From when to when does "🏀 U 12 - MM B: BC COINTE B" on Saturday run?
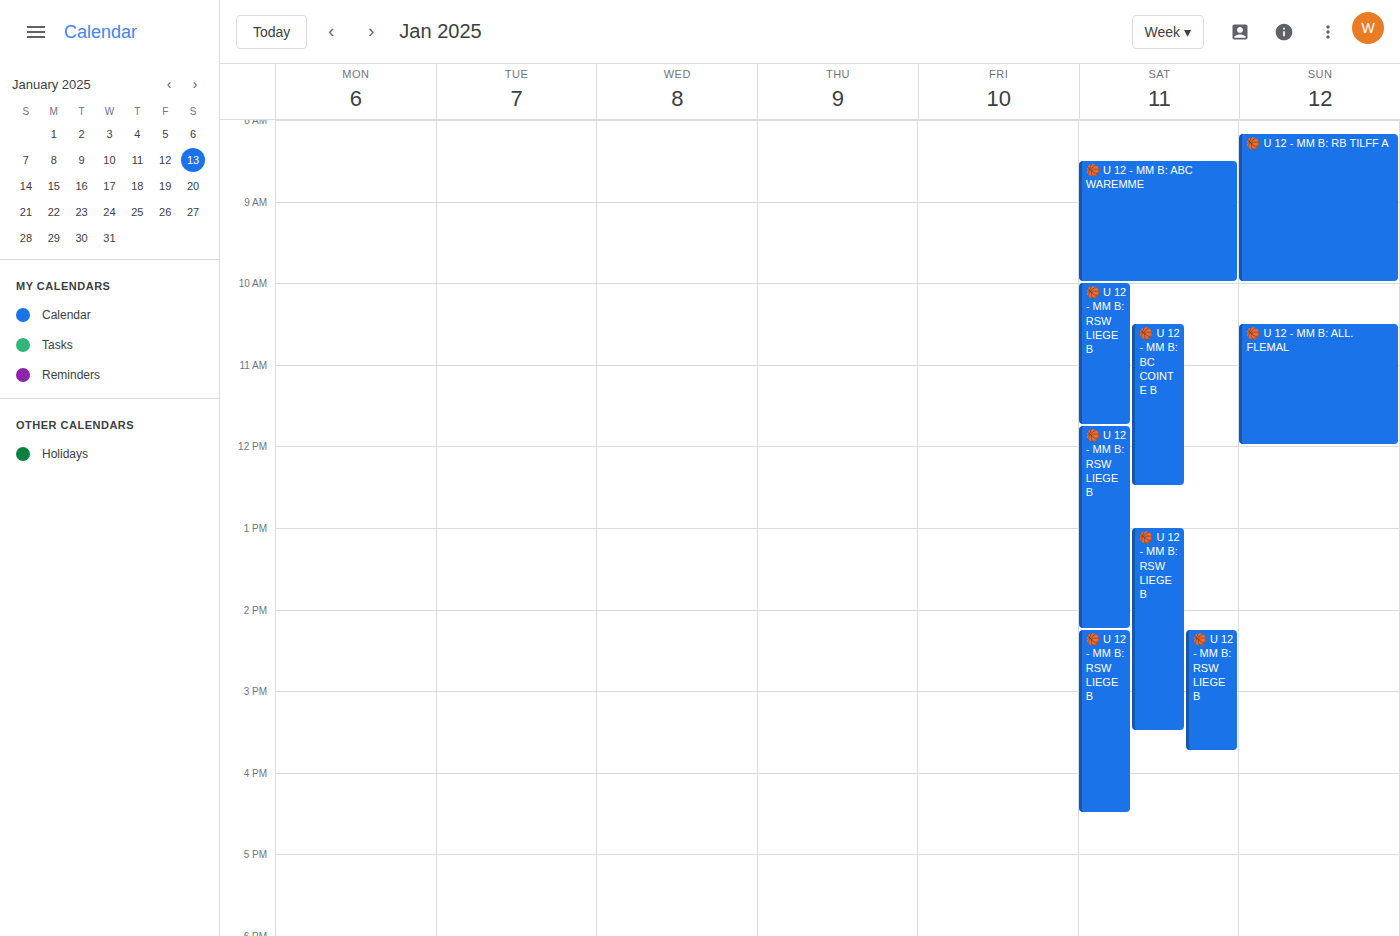
10:30 AM to 12:30 PM